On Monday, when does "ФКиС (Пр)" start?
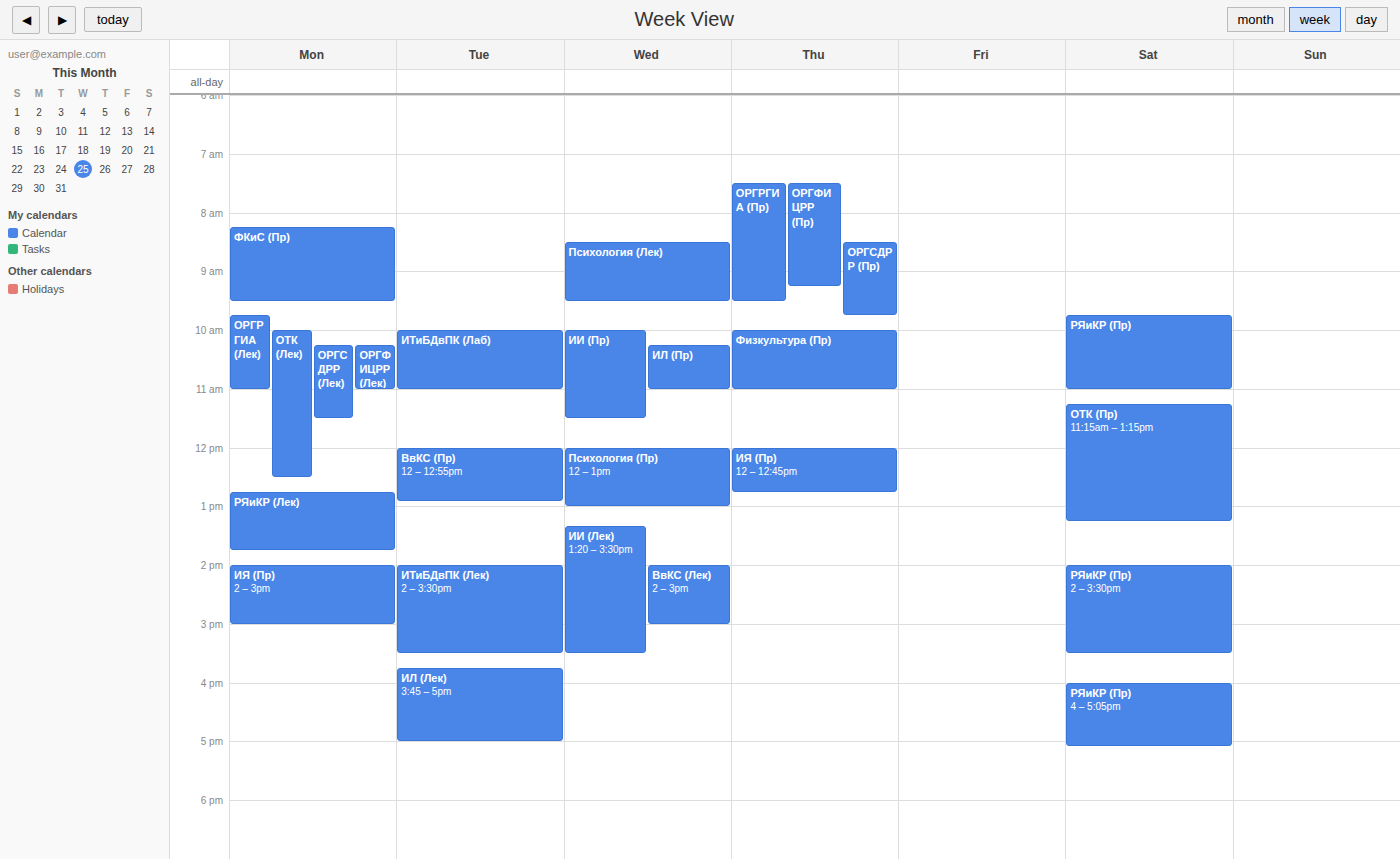
08:15